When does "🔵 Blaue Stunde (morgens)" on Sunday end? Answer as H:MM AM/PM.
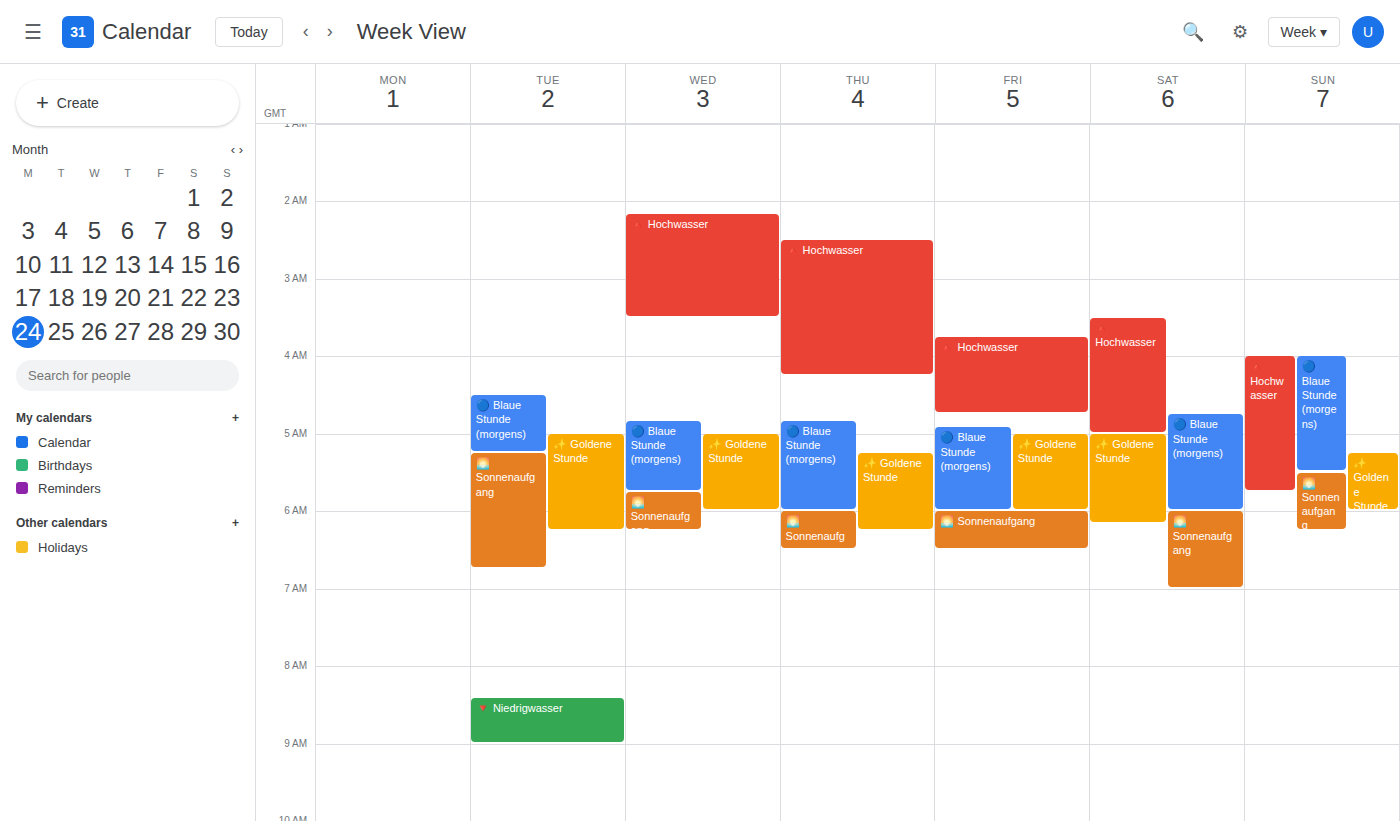
5:30 AM